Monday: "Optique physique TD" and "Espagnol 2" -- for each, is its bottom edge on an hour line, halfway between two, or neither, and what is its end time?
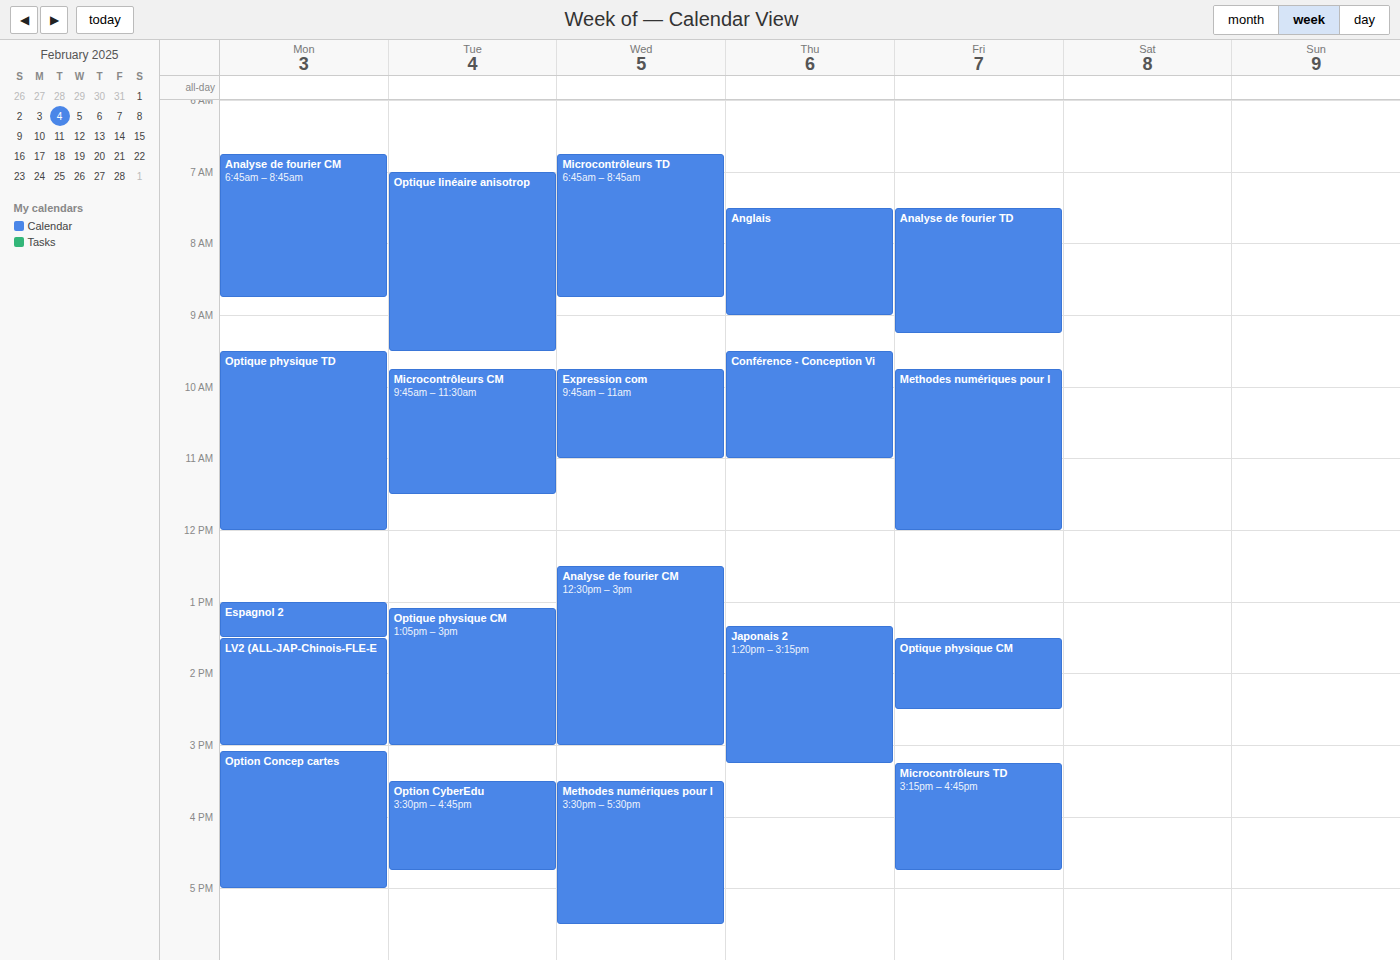
"Optique physique TD": 12:00 PM, exactly on the 12 PM line. "Espagnol 2": 1:30 PM, halfway between the 1 PM and 2 PM lines.